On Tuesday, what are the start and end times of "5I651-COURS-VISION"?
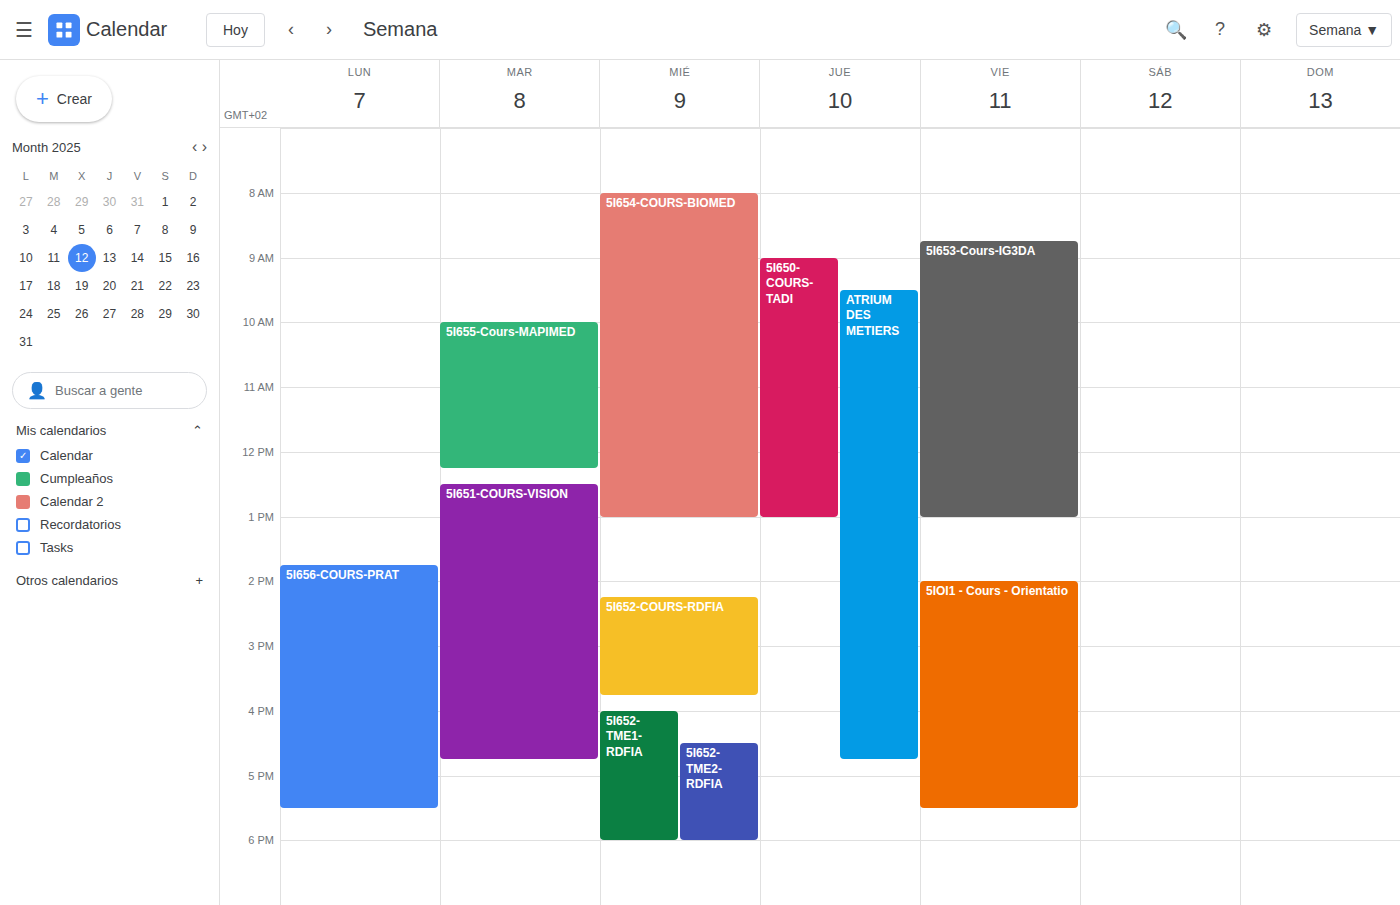
12:30 PM to 4:45 PM